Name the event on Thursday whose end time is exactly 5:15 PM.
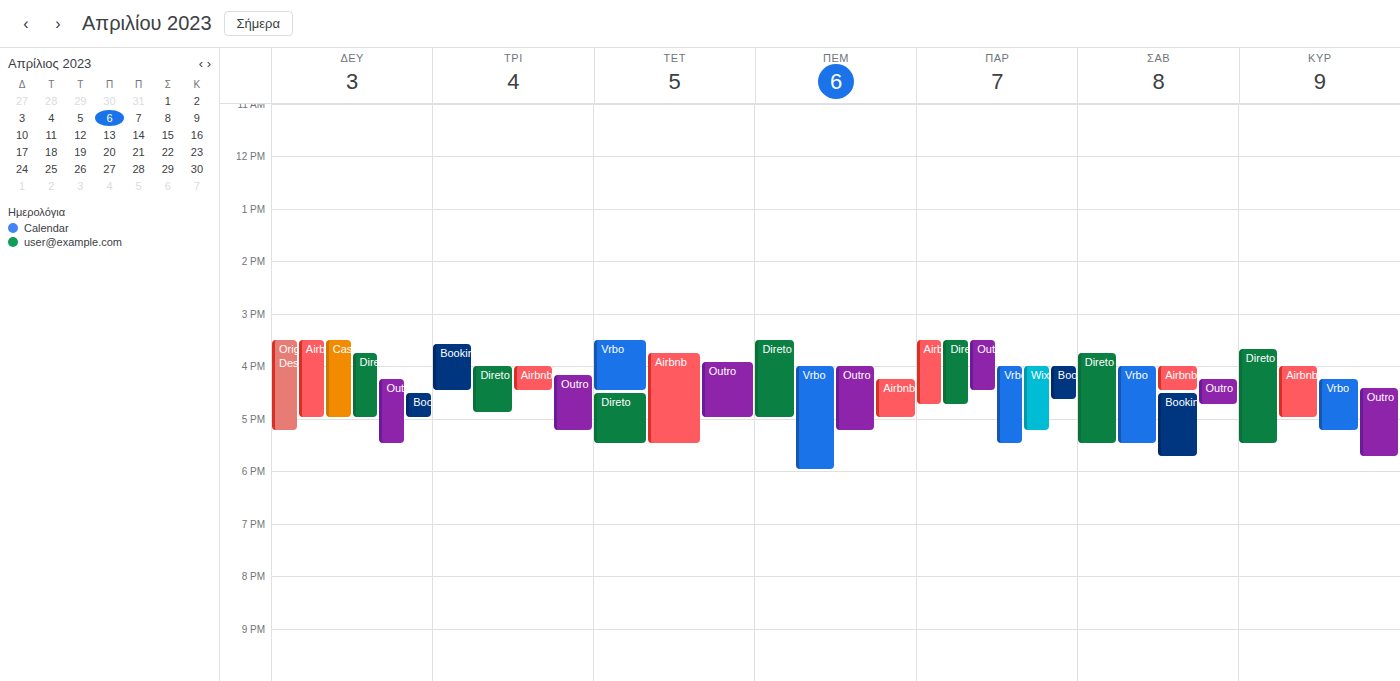
"Outro"